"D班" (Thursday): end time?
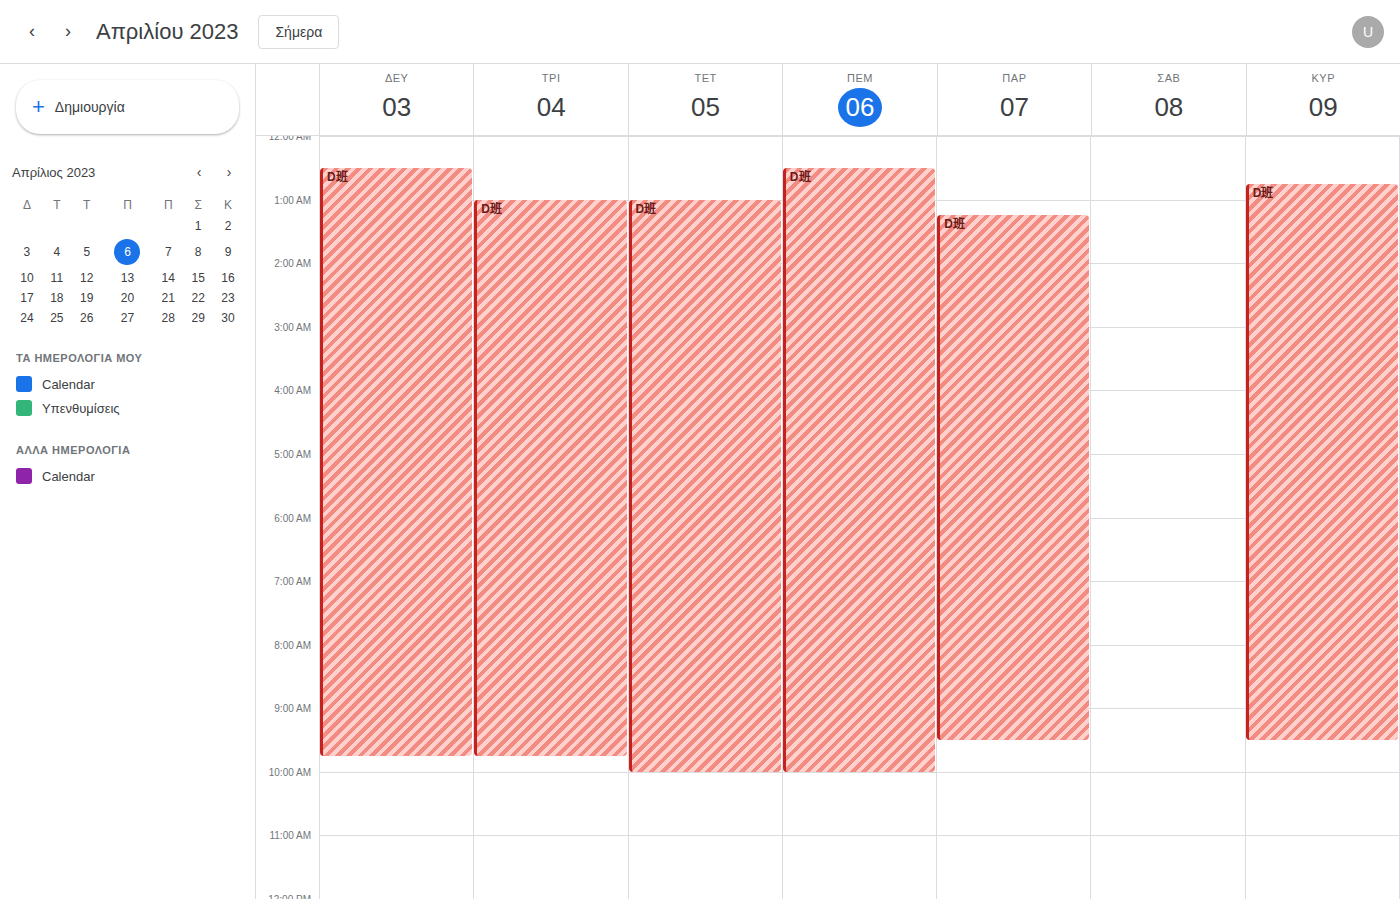
10:00